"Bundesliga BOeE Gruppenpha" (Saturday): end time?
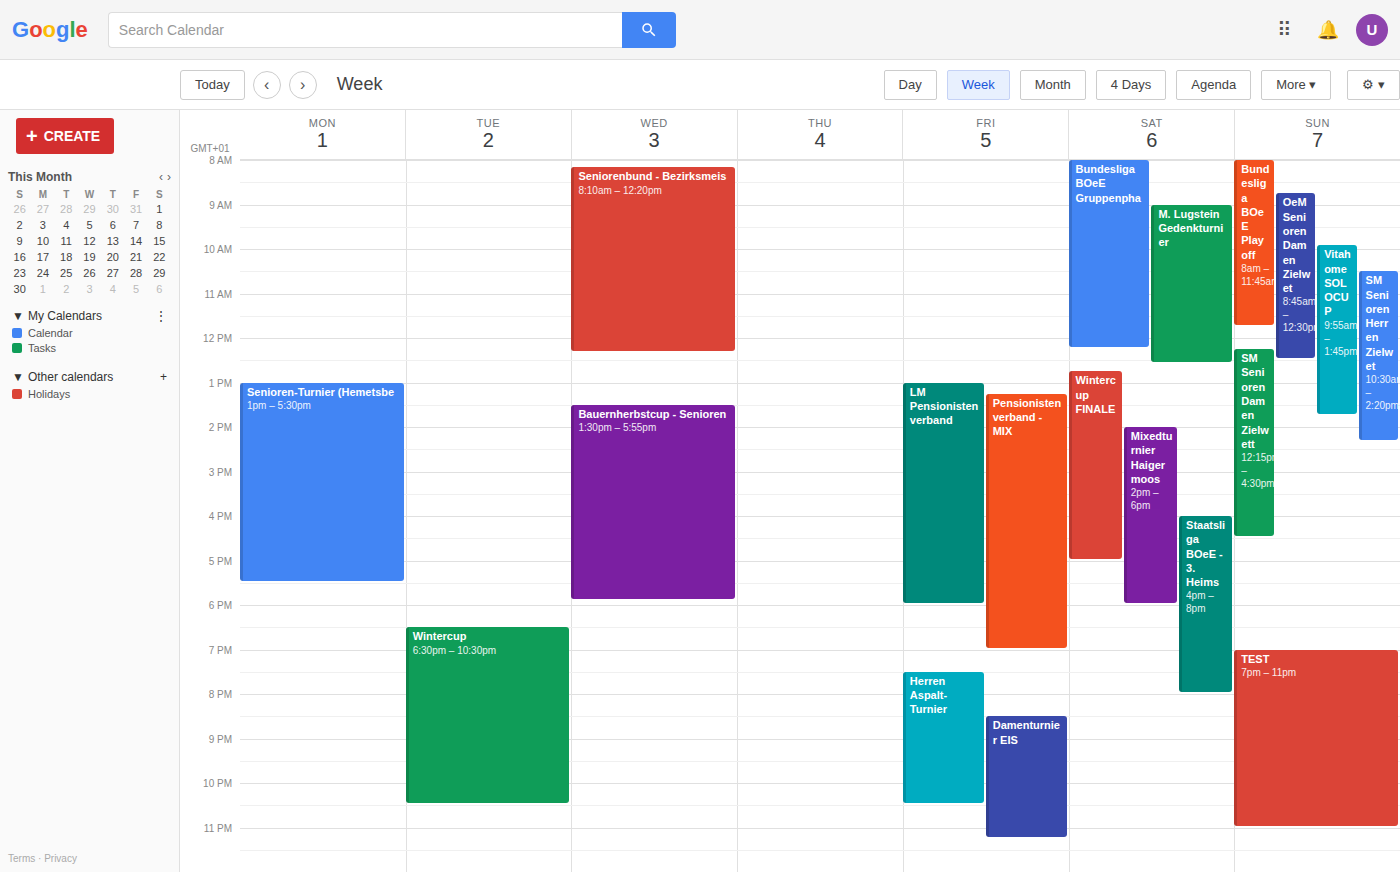
12:15 PM